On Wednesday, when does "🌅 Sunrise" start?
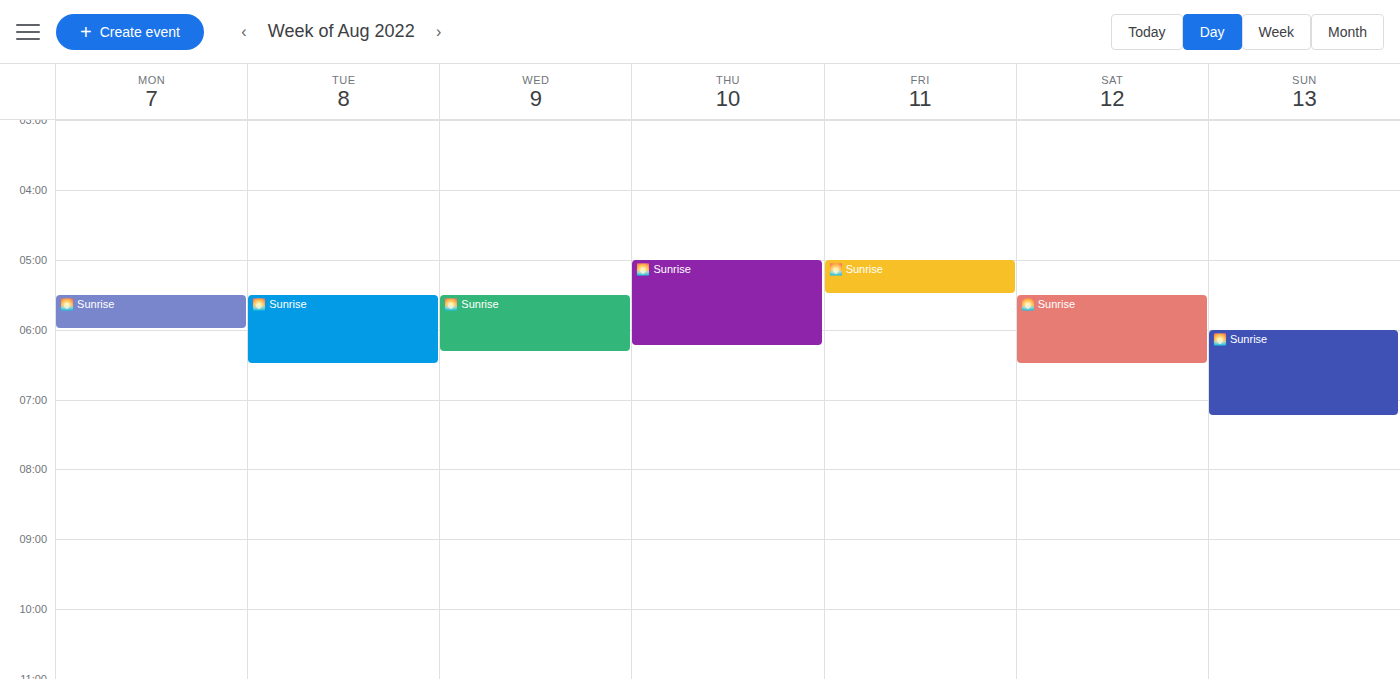
5:30 AM